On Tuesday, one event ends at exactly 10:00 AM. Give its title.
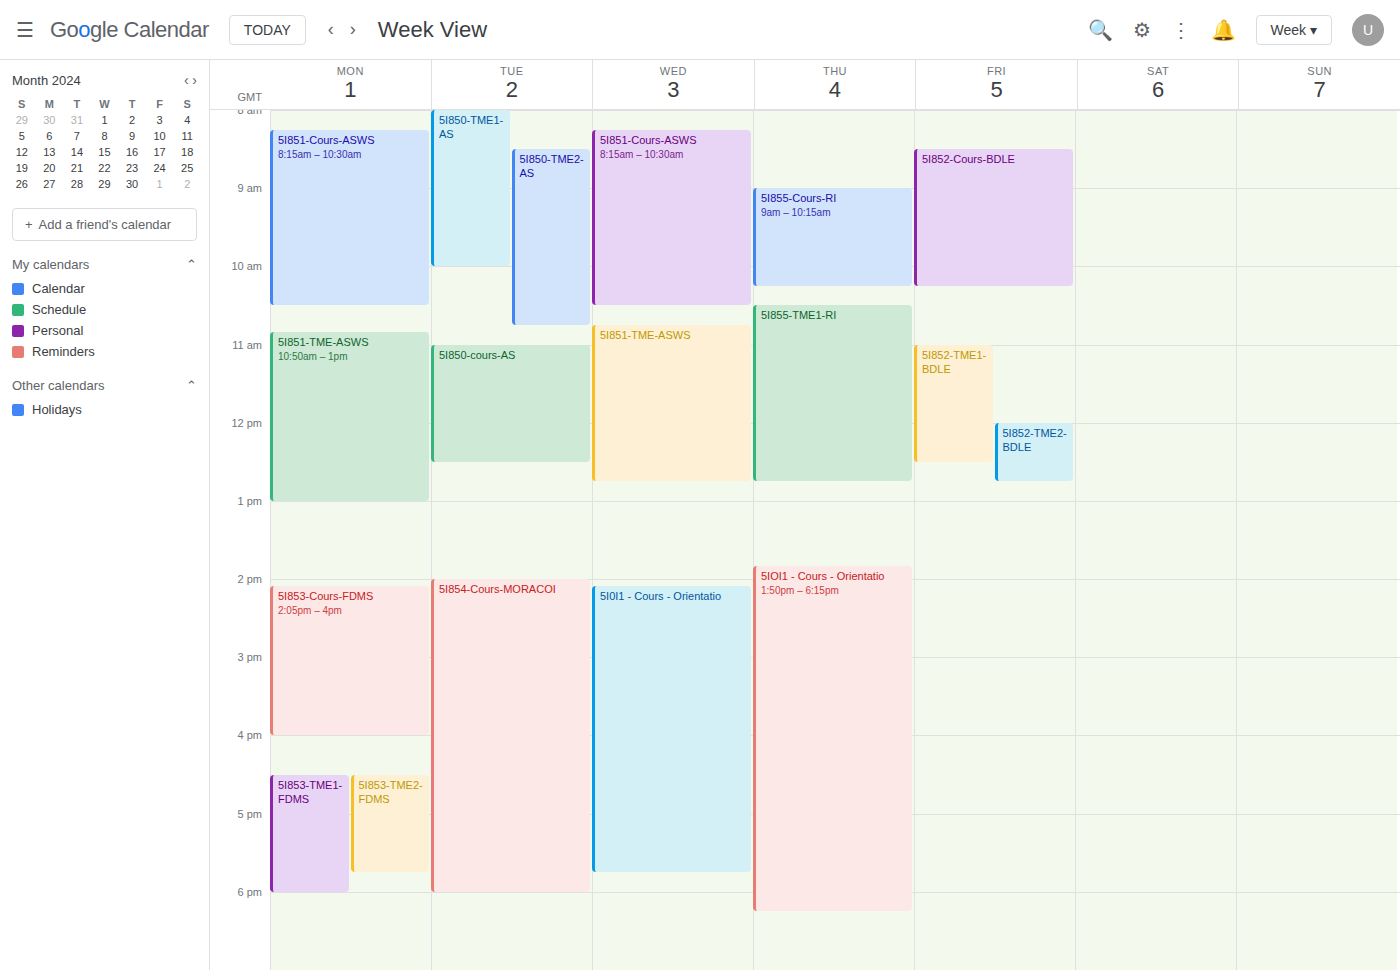
"5I850-TME1-AS"